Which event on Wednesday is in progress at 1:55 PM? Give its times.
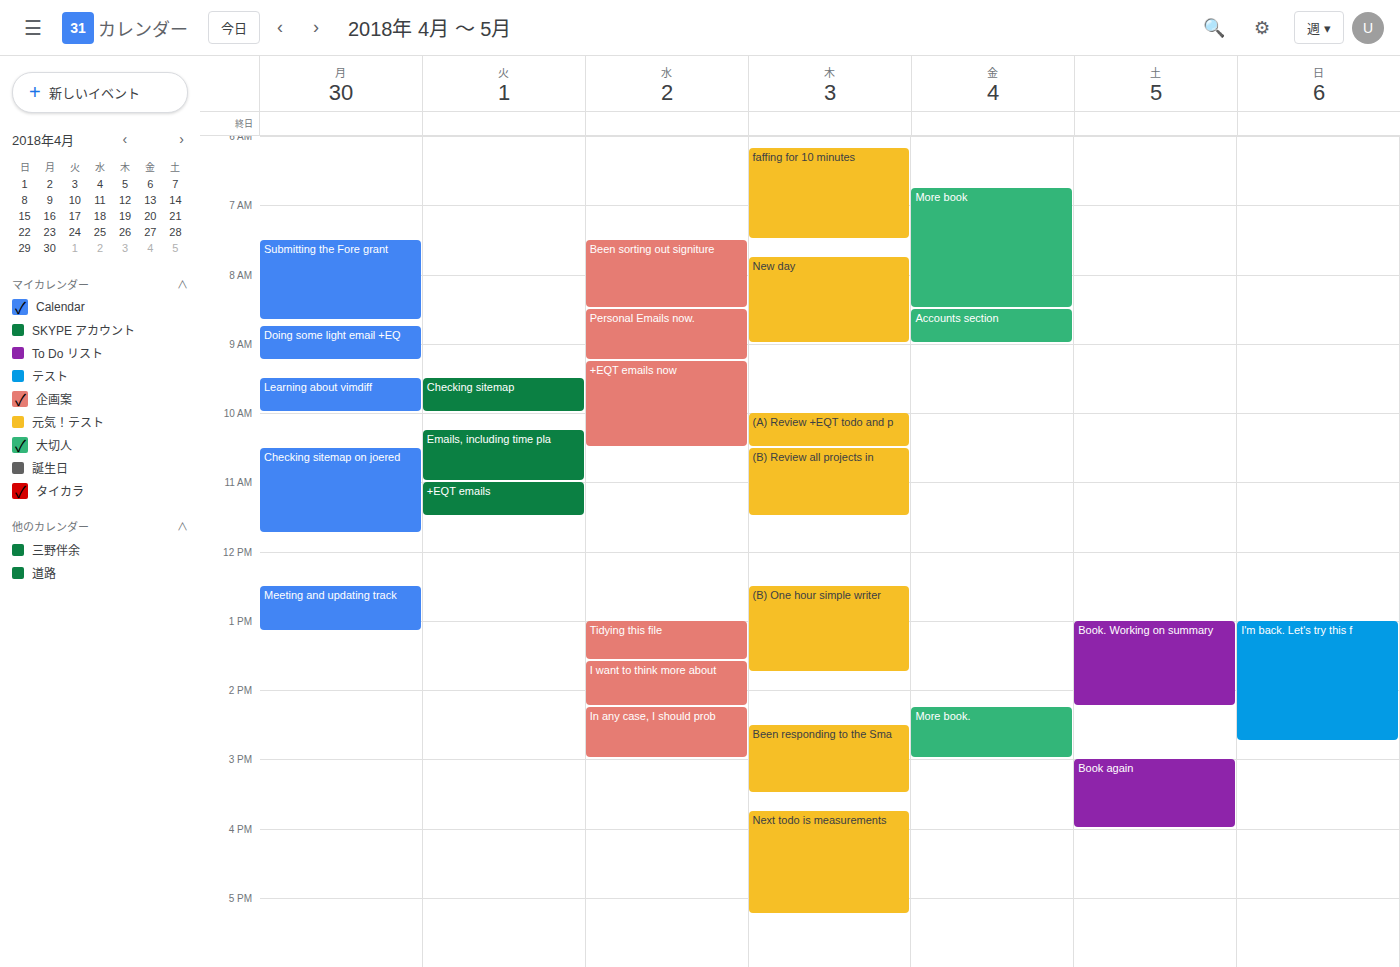
"I want to think more about", 1:35 PM to 2:15 PM